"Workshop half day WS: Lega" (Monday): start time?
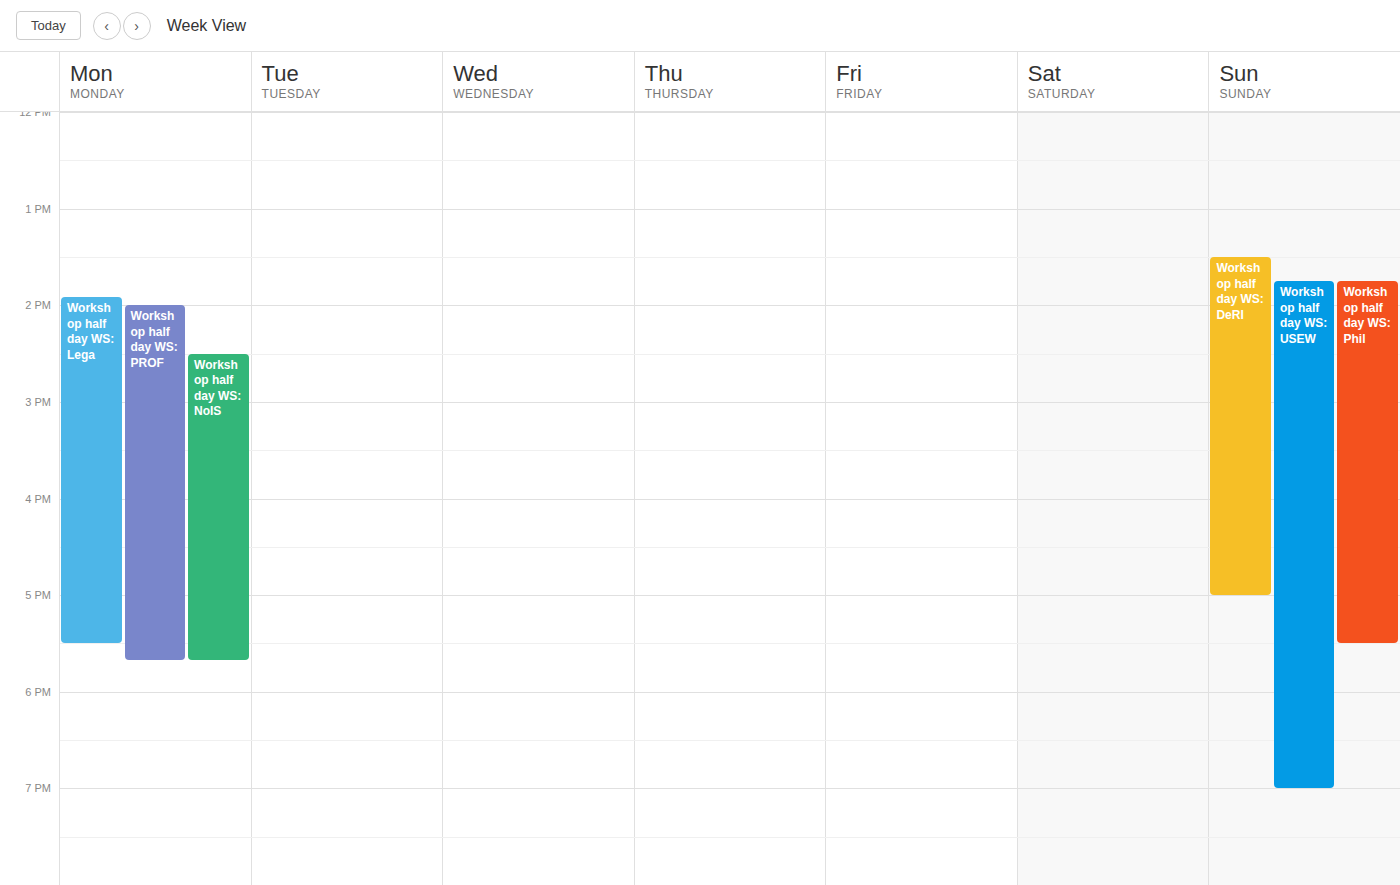
13:55